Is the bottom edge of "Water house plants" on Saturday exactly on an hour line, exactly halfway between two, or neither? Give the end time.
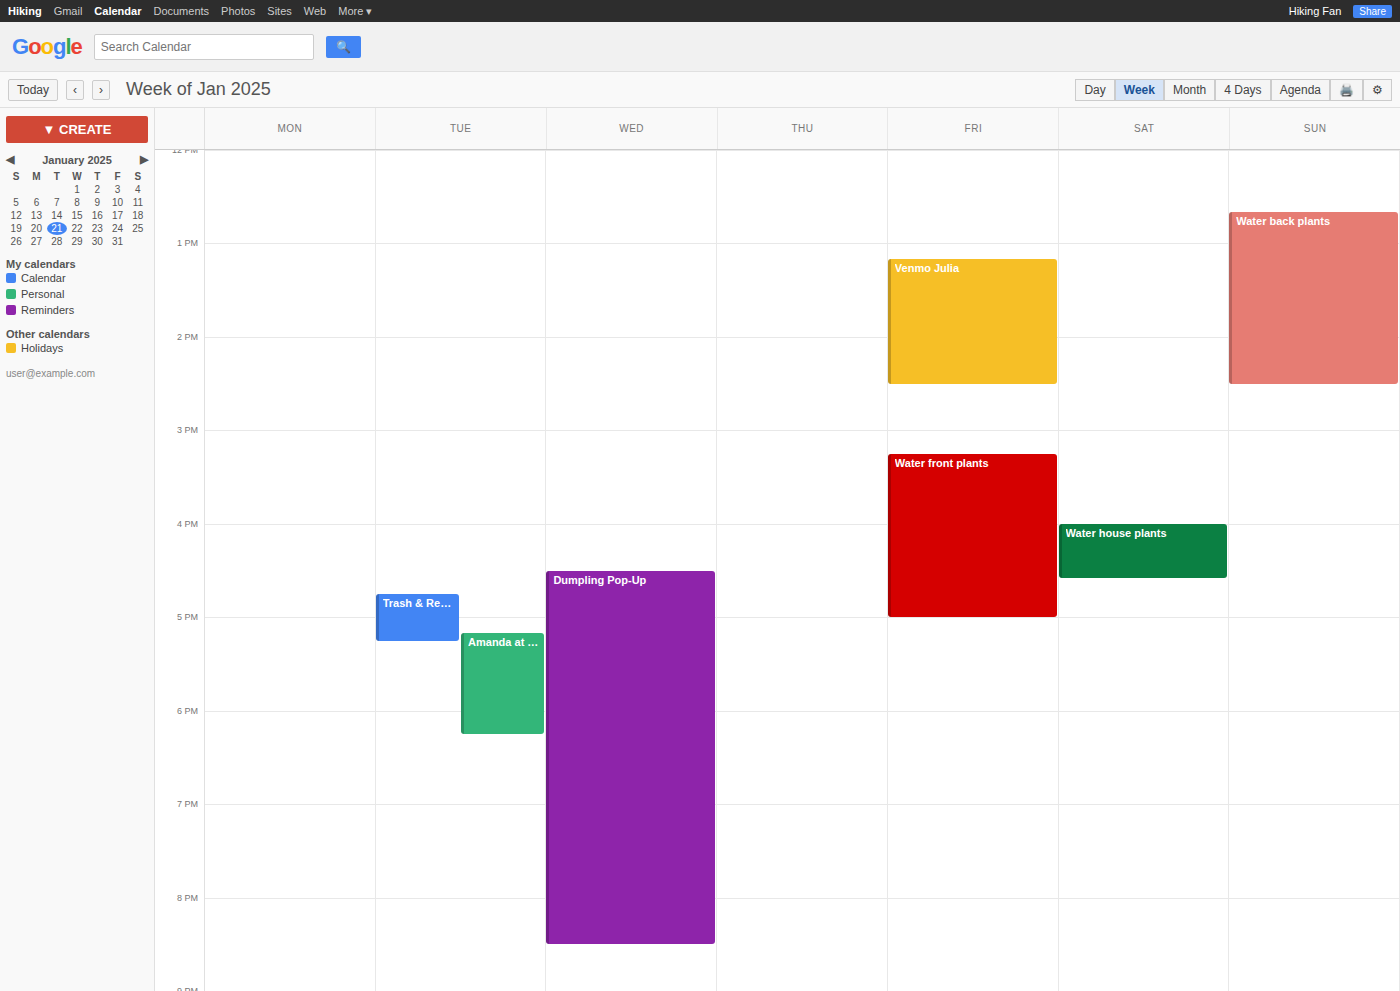
4:35 PM -- neither: 35 minutes below the 4 PM line and 25 minutes above the 5 PM line.